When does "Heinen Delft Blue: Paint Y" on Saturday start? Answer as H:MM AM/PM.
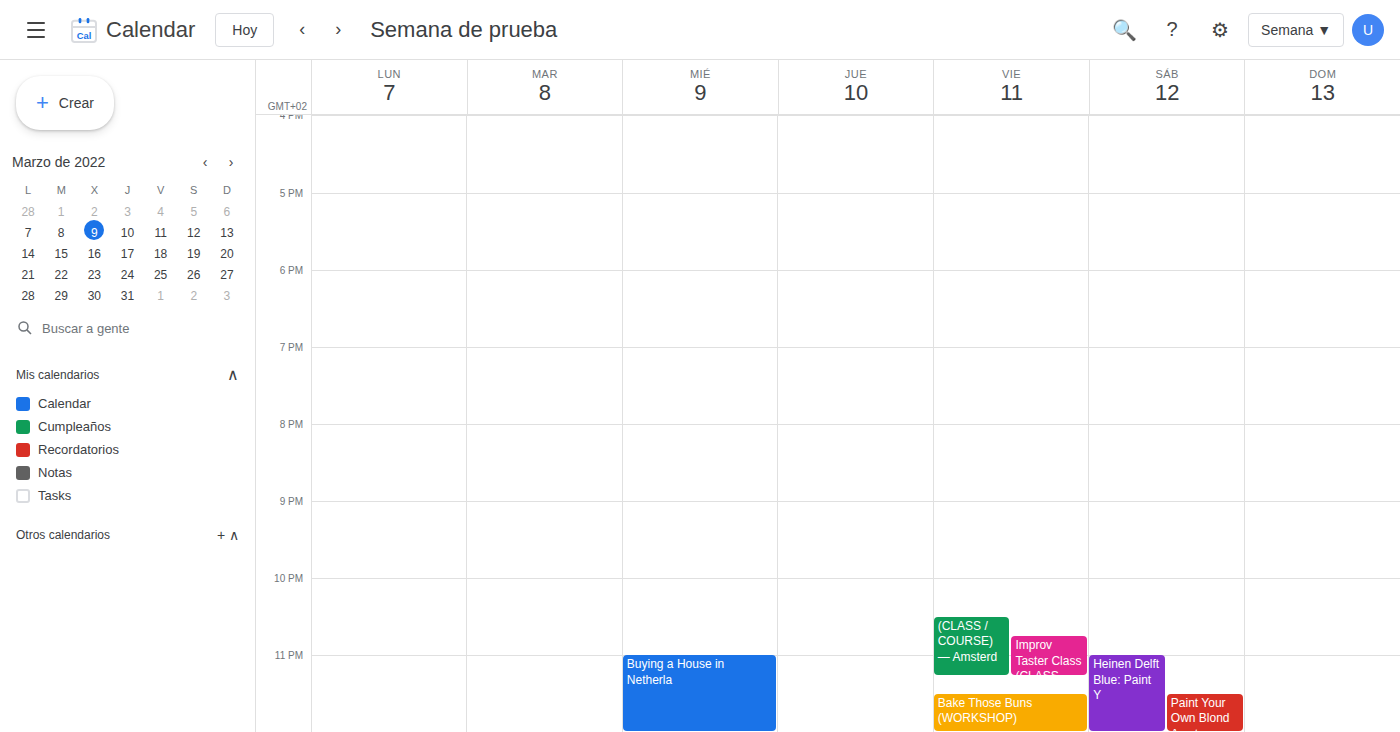
11:00 PM